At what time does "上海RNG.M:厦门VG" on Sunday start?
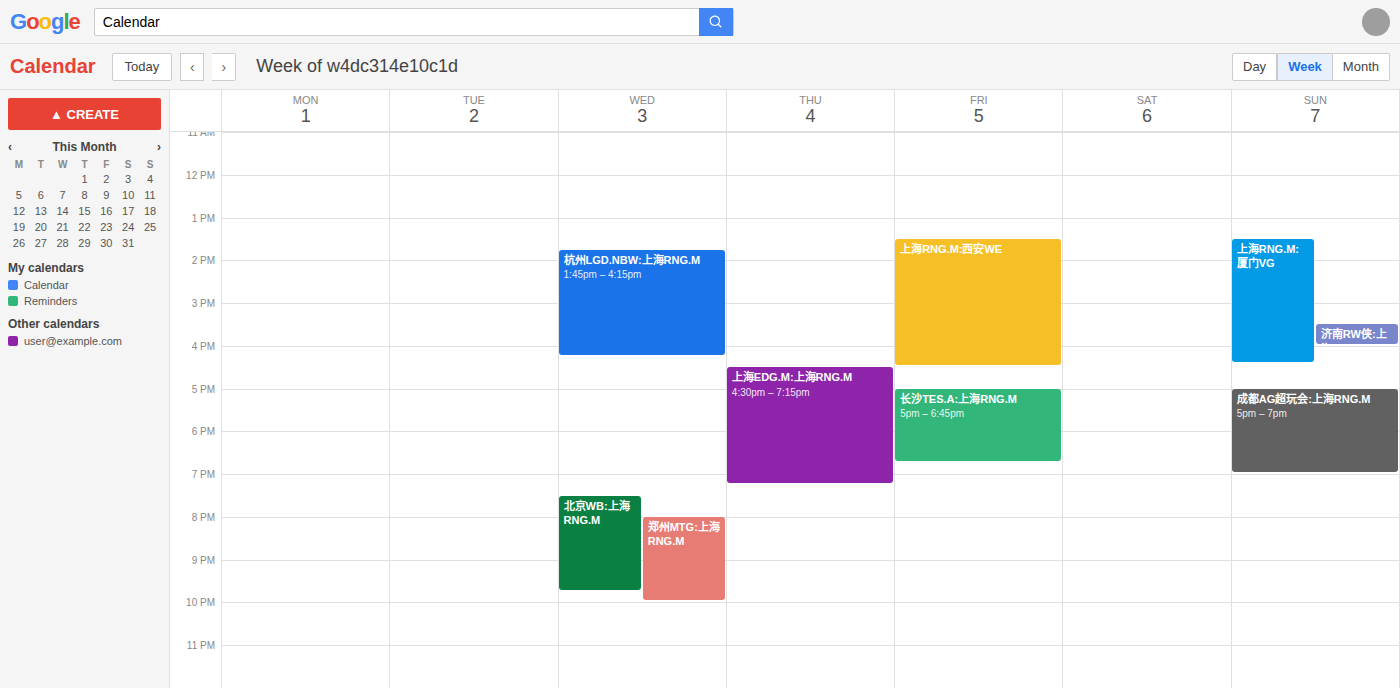
1:30 PM